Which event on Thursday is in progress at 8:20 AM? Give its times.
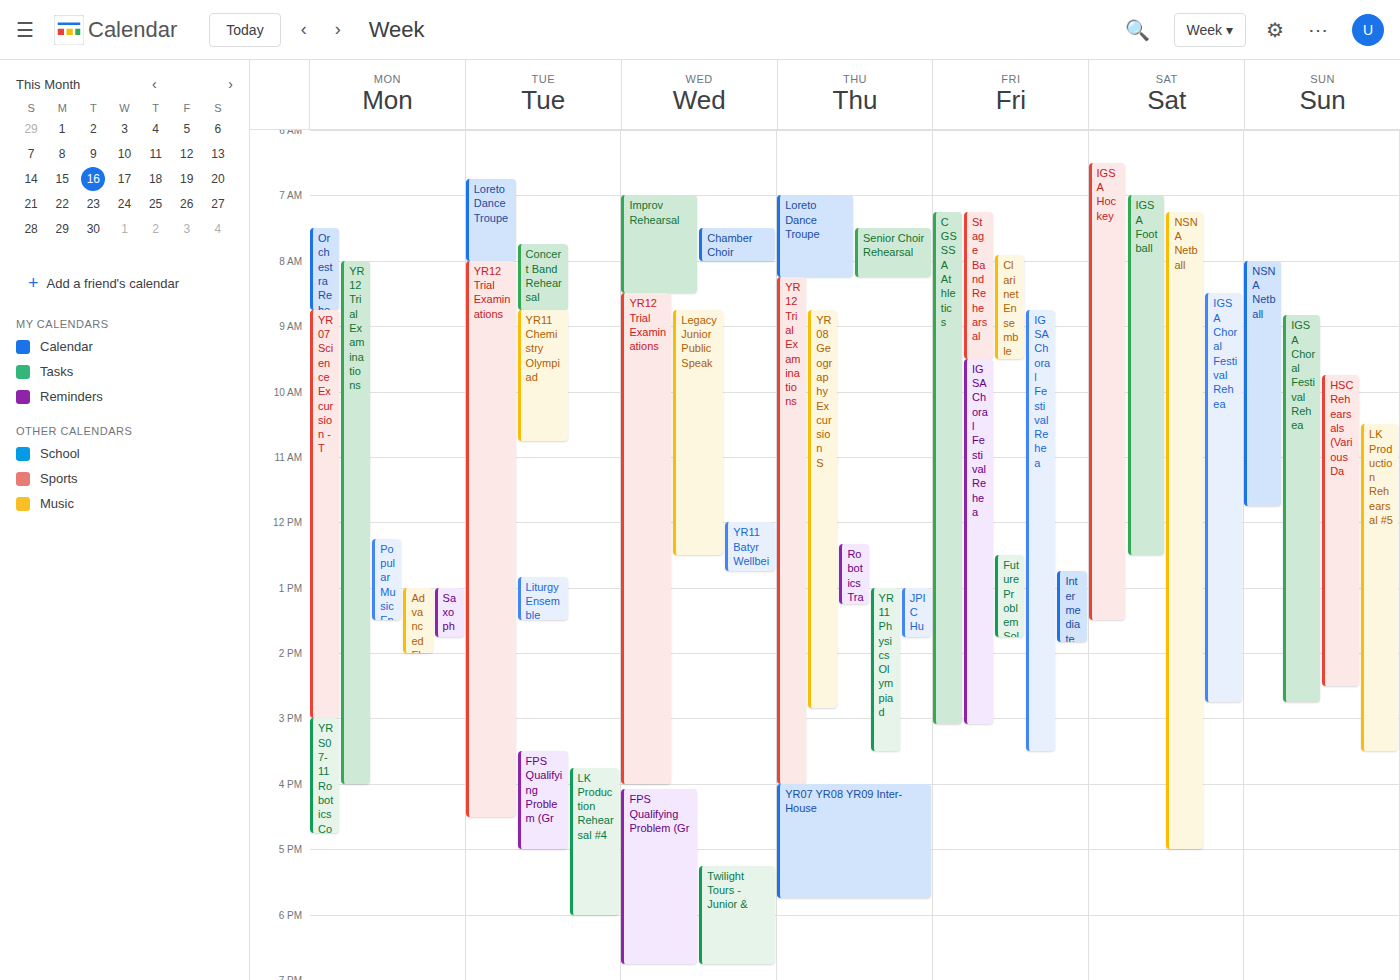
"YR12 Trial Examinations", 8:15 AM to 4:00 PM